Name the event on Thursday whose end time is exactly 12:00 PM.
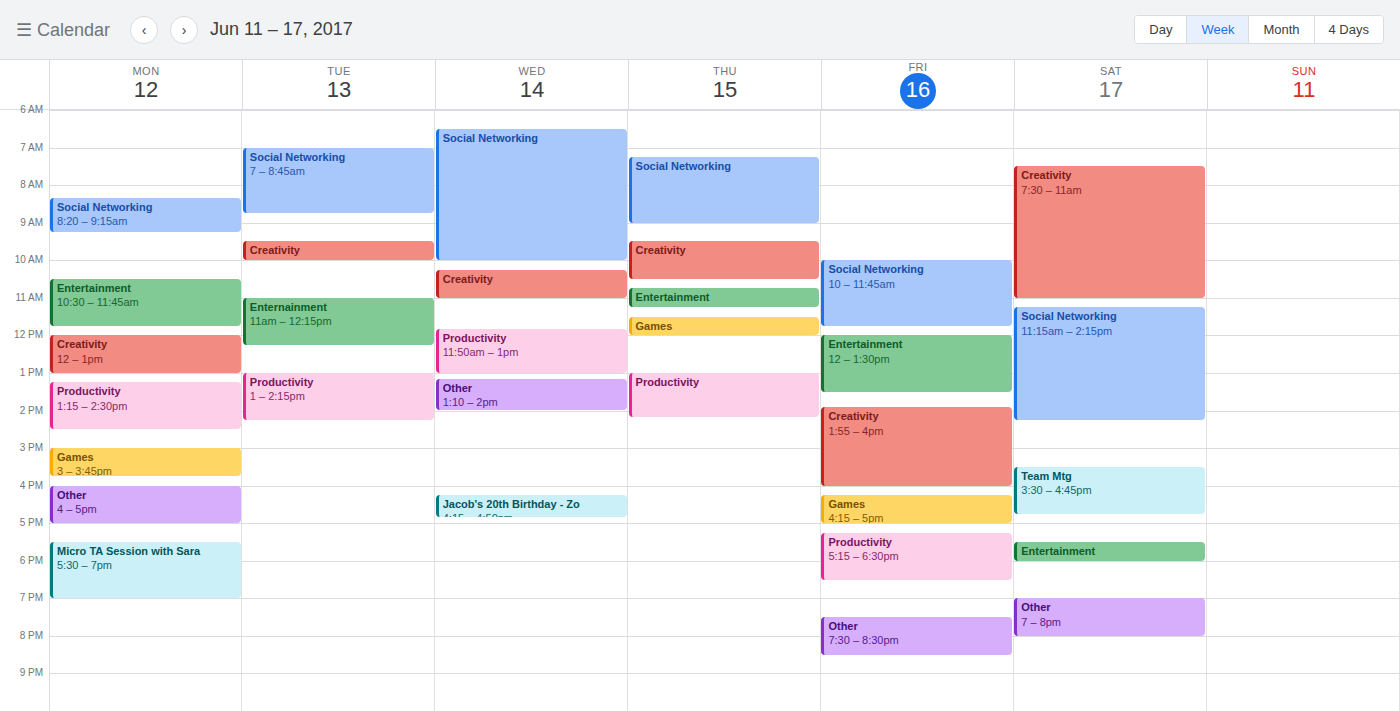
"Games"